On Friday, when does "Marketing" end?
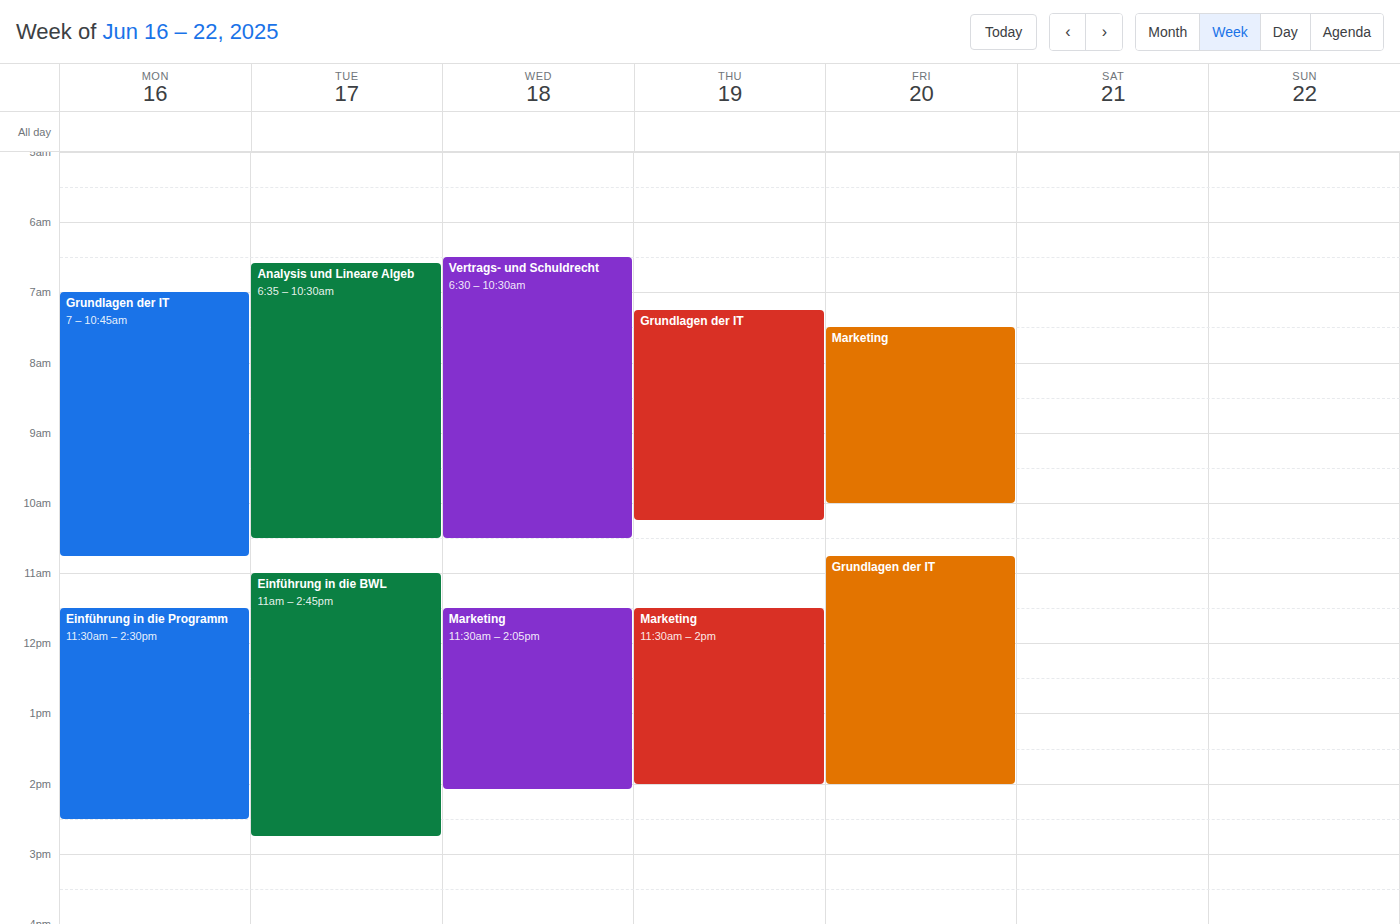
10:00 AM